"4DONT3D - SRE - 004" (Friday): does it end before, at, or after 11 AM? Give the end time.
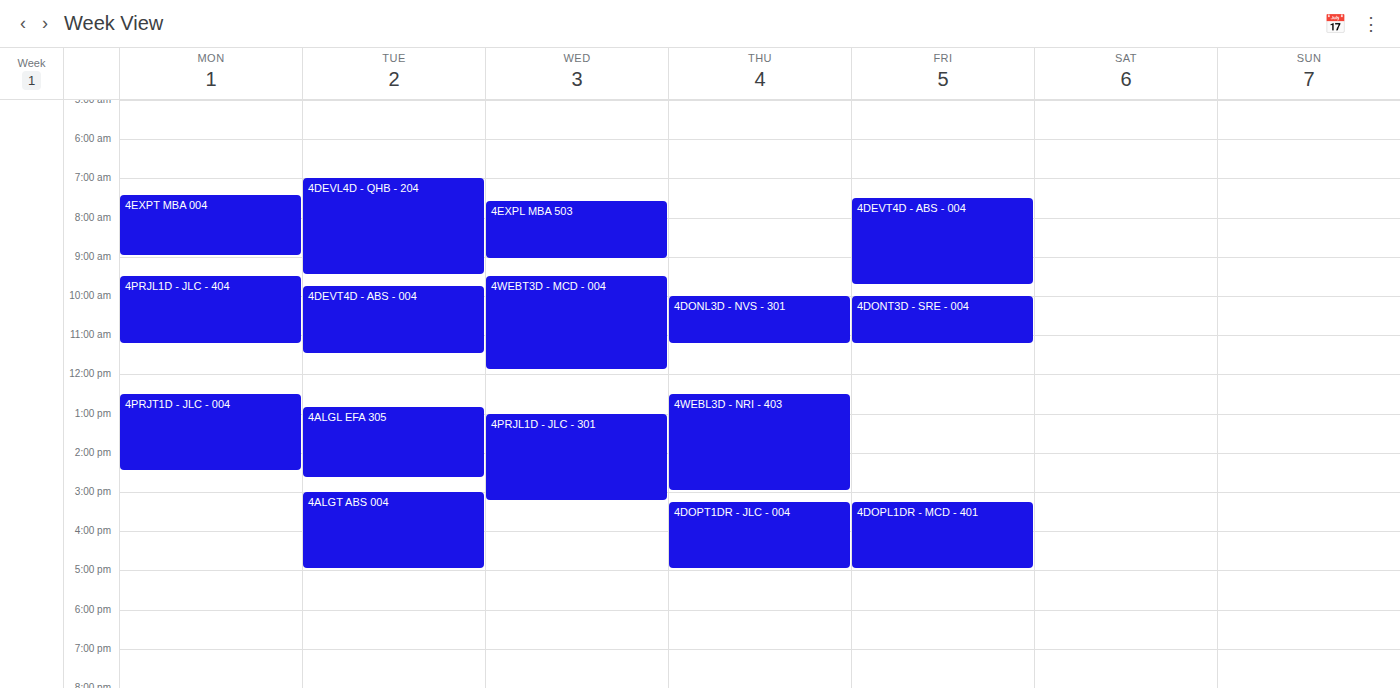
11:15 AM -- after 11 AM, 15 minutes below the 11 AM line.